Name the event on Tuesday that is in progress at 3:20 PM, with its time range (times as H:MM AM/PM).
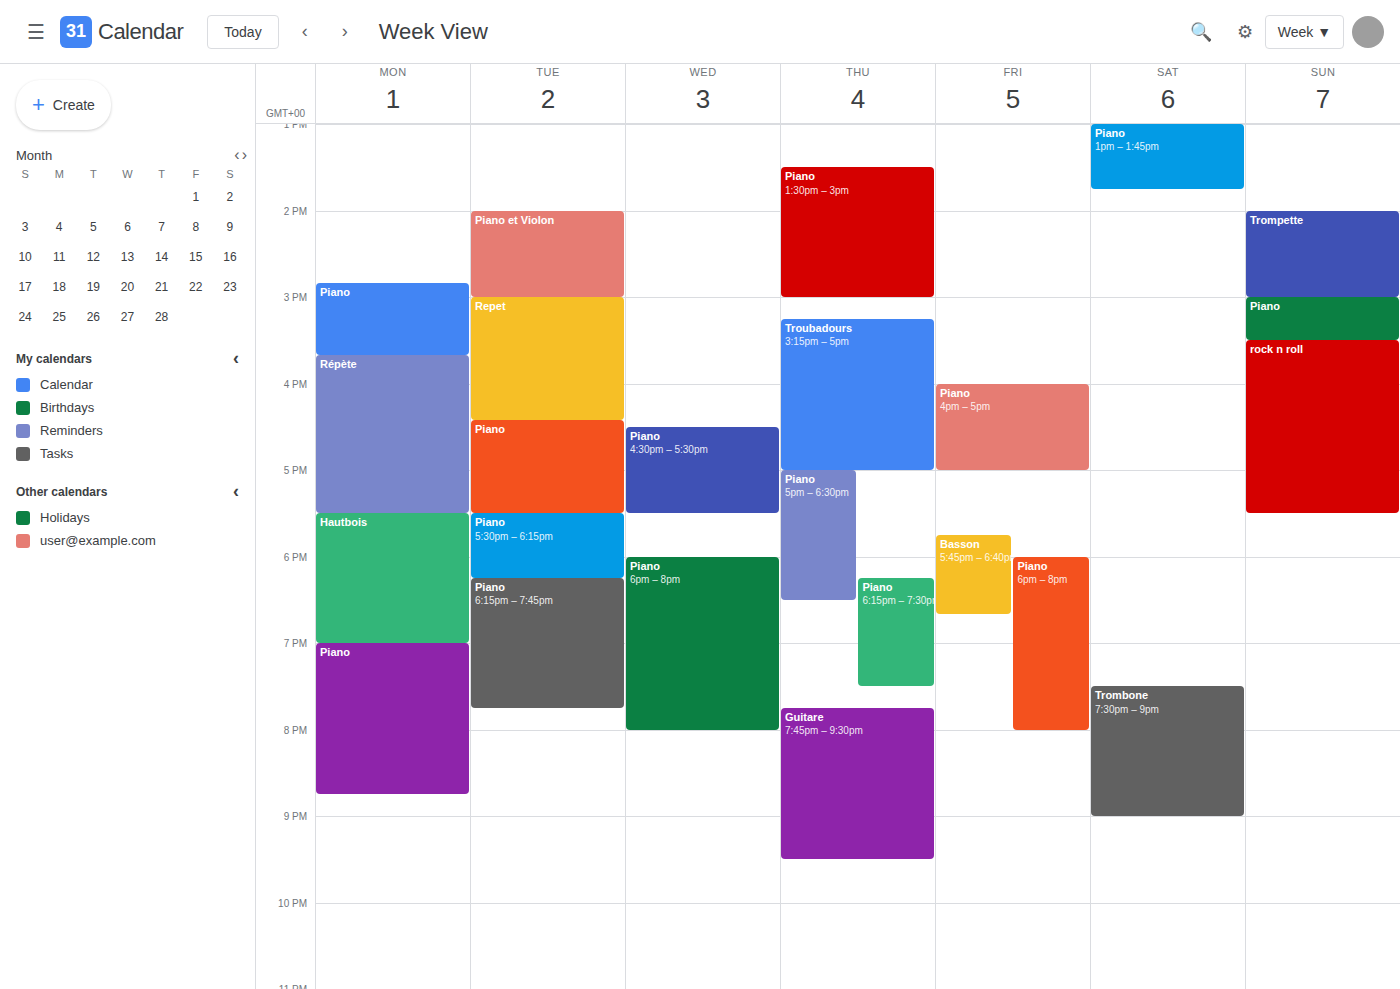
"Repet", 3:00 PM to 4:25 PM